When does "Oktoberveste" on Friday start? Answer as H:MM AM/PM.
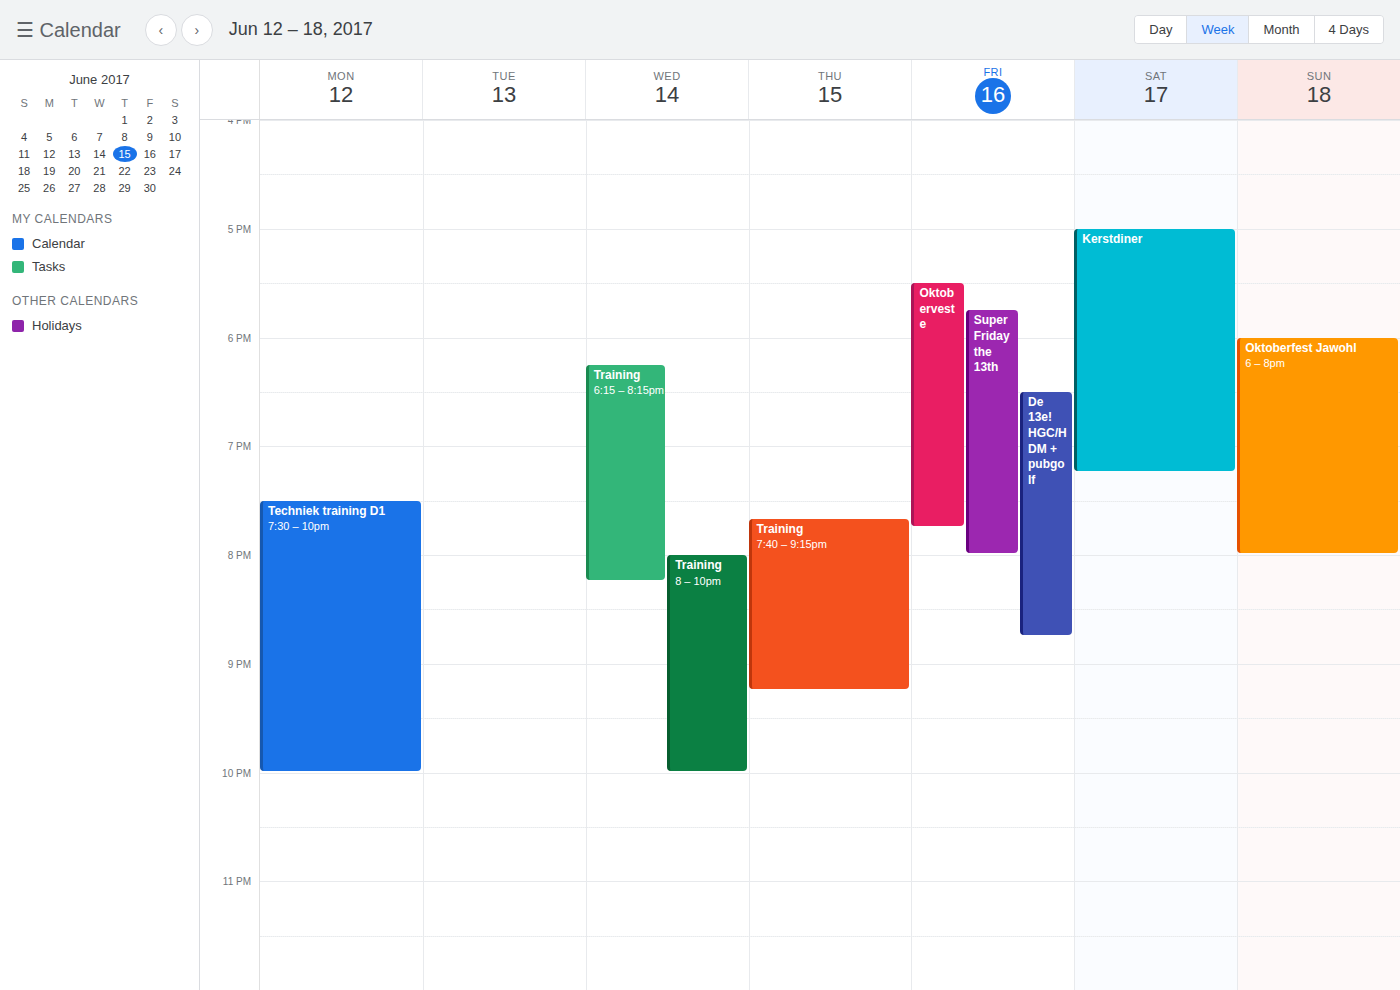
5:30 PM